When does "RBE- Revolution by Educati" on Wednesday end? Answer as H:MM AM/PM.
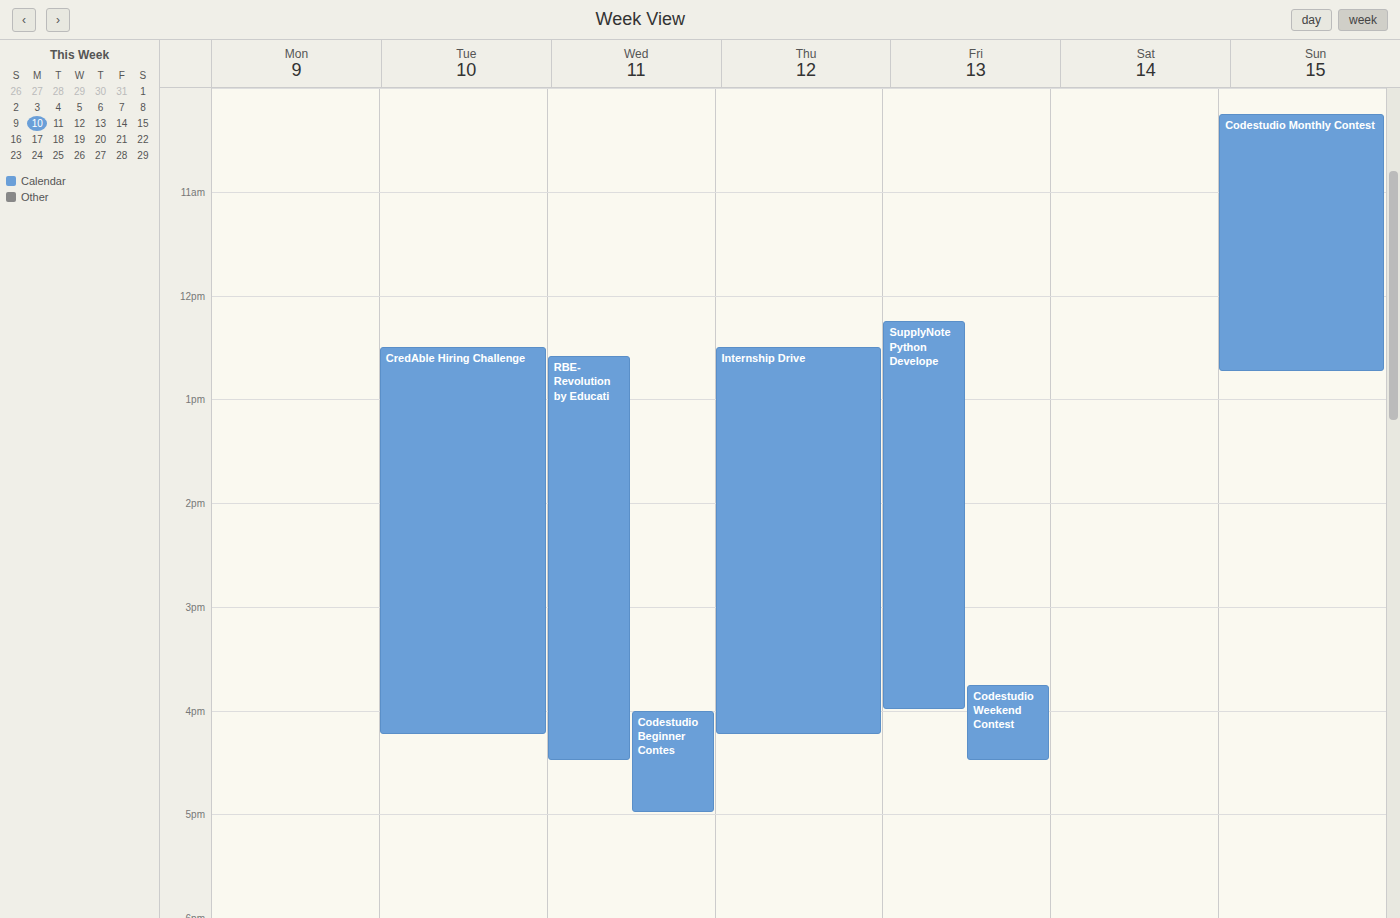
4:30 PM